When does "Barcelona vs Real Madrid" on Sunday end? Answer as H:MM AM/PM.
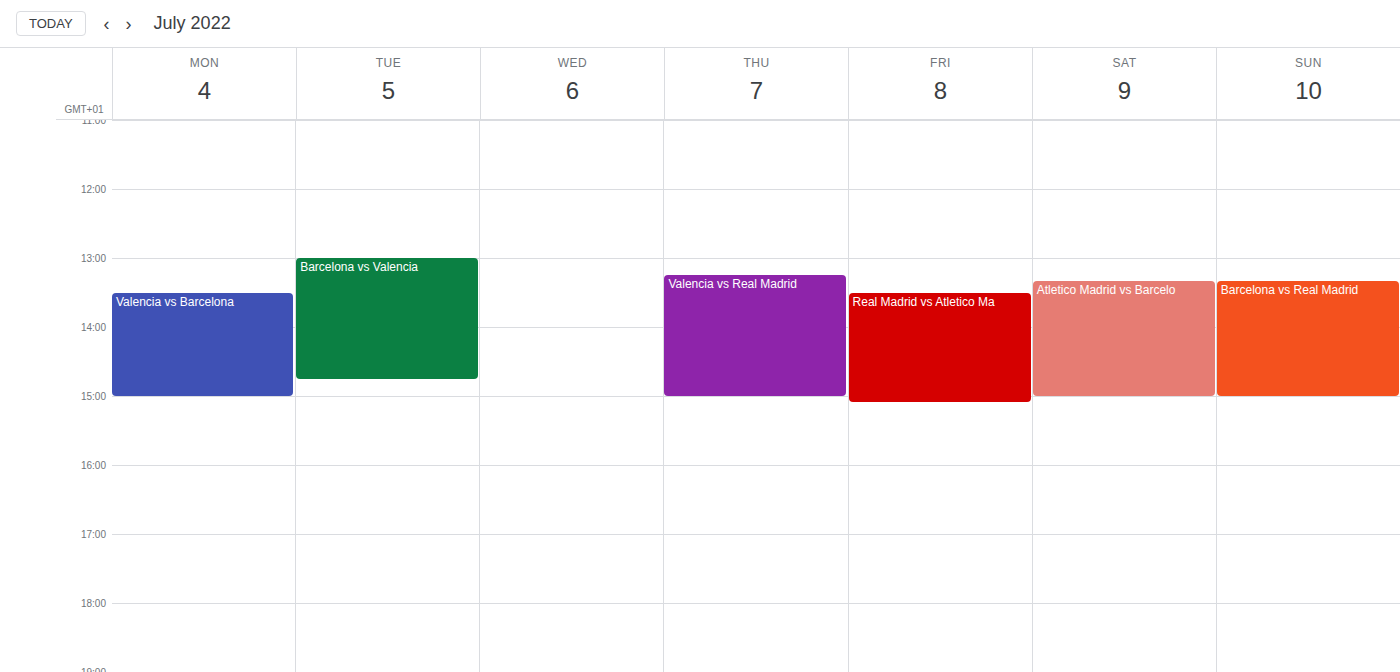
3:00 PM